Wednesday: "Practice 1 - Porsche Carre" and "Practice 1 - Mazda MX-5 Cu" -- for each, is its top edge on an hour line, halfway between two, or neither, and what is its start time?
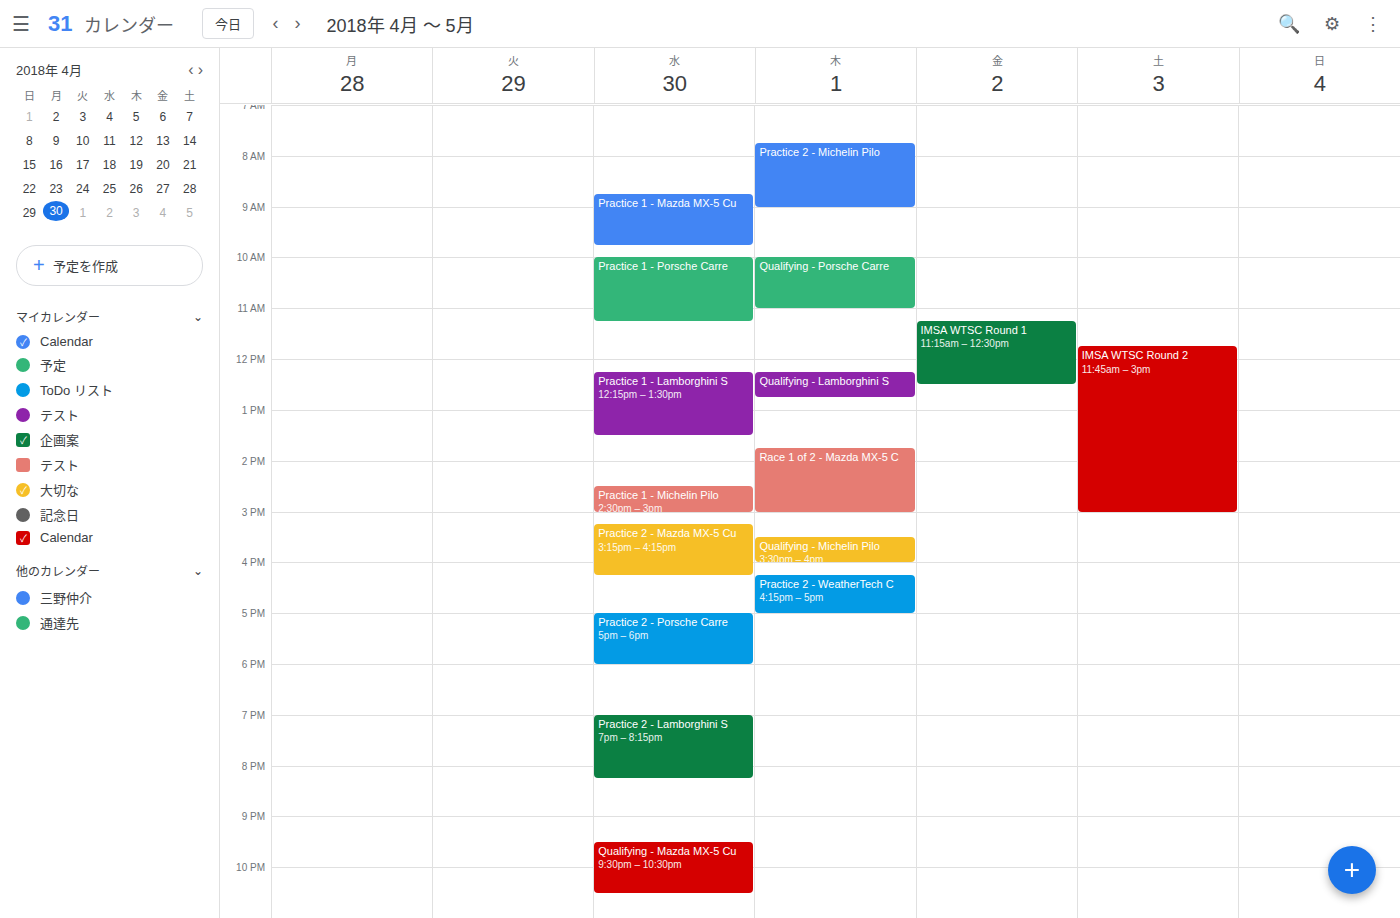
"Practice 1 - Porsche Carre": 10:00 AM, exactly on the 10 AM line. "Practice 1 - Mazda MX-5 Cu": 8:45 AM, neither: three quarters of the way from the 8 AM line to the 9 AM line.